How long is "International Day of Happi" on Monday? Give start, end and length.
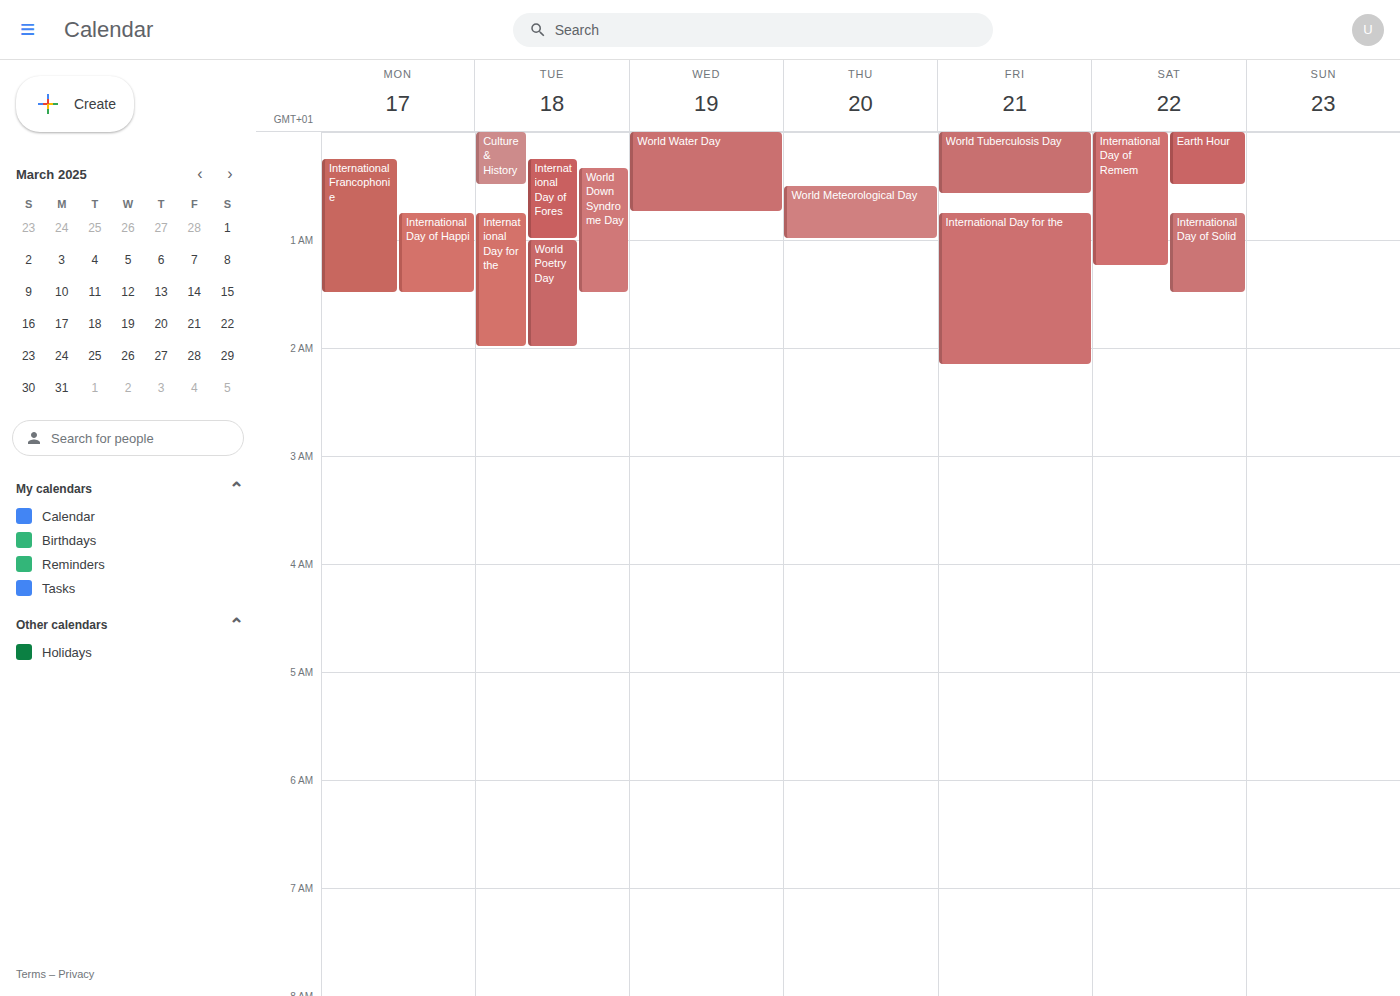
12:45 AM to 1:30 AM, 45 minutes